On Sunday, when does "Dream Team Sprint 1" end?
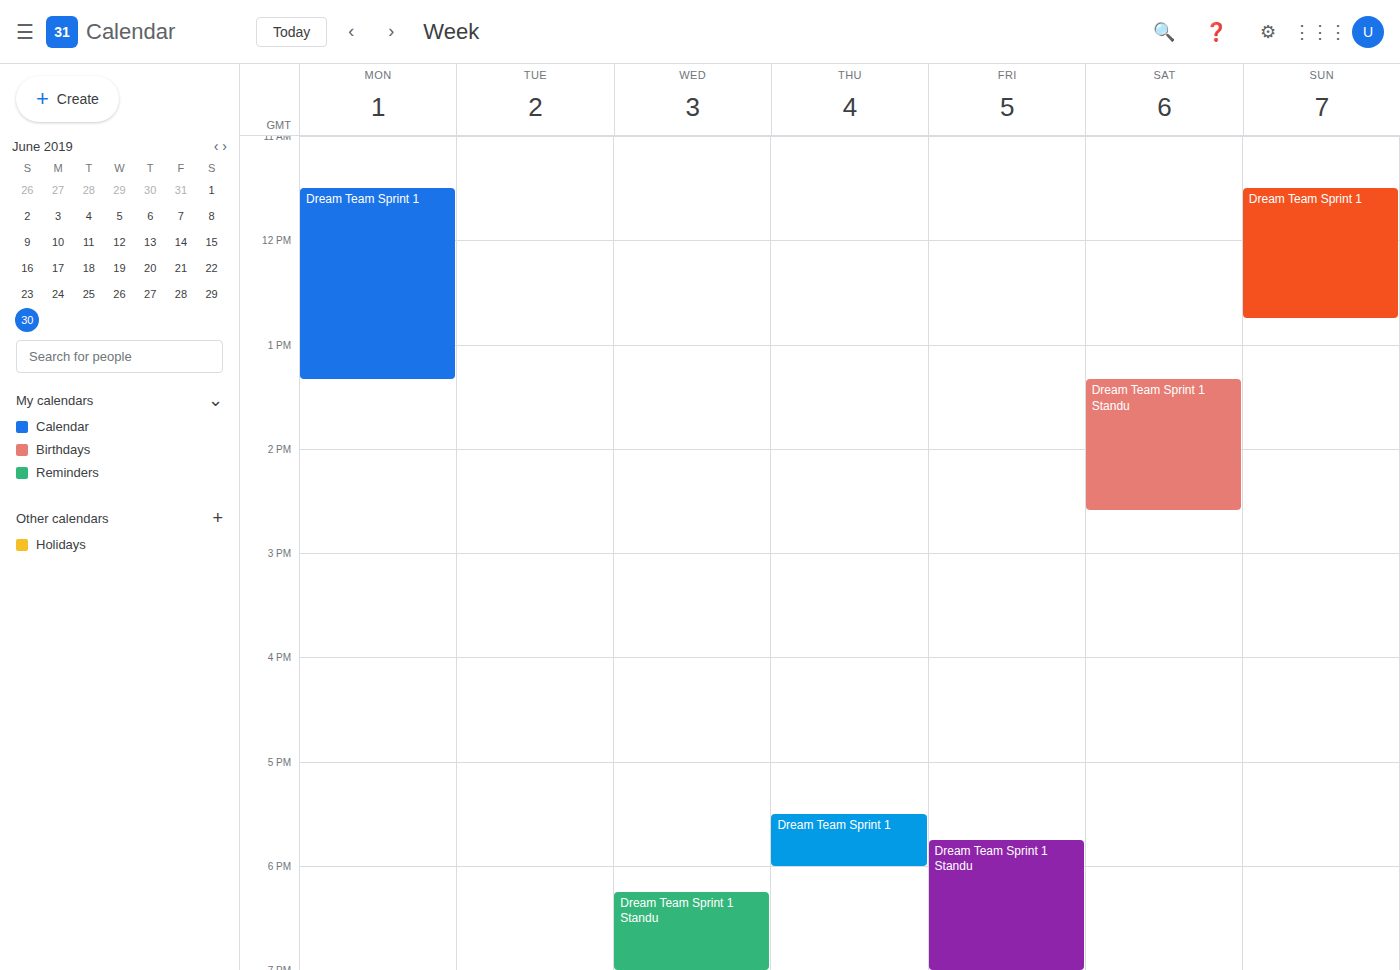
12:45 PM